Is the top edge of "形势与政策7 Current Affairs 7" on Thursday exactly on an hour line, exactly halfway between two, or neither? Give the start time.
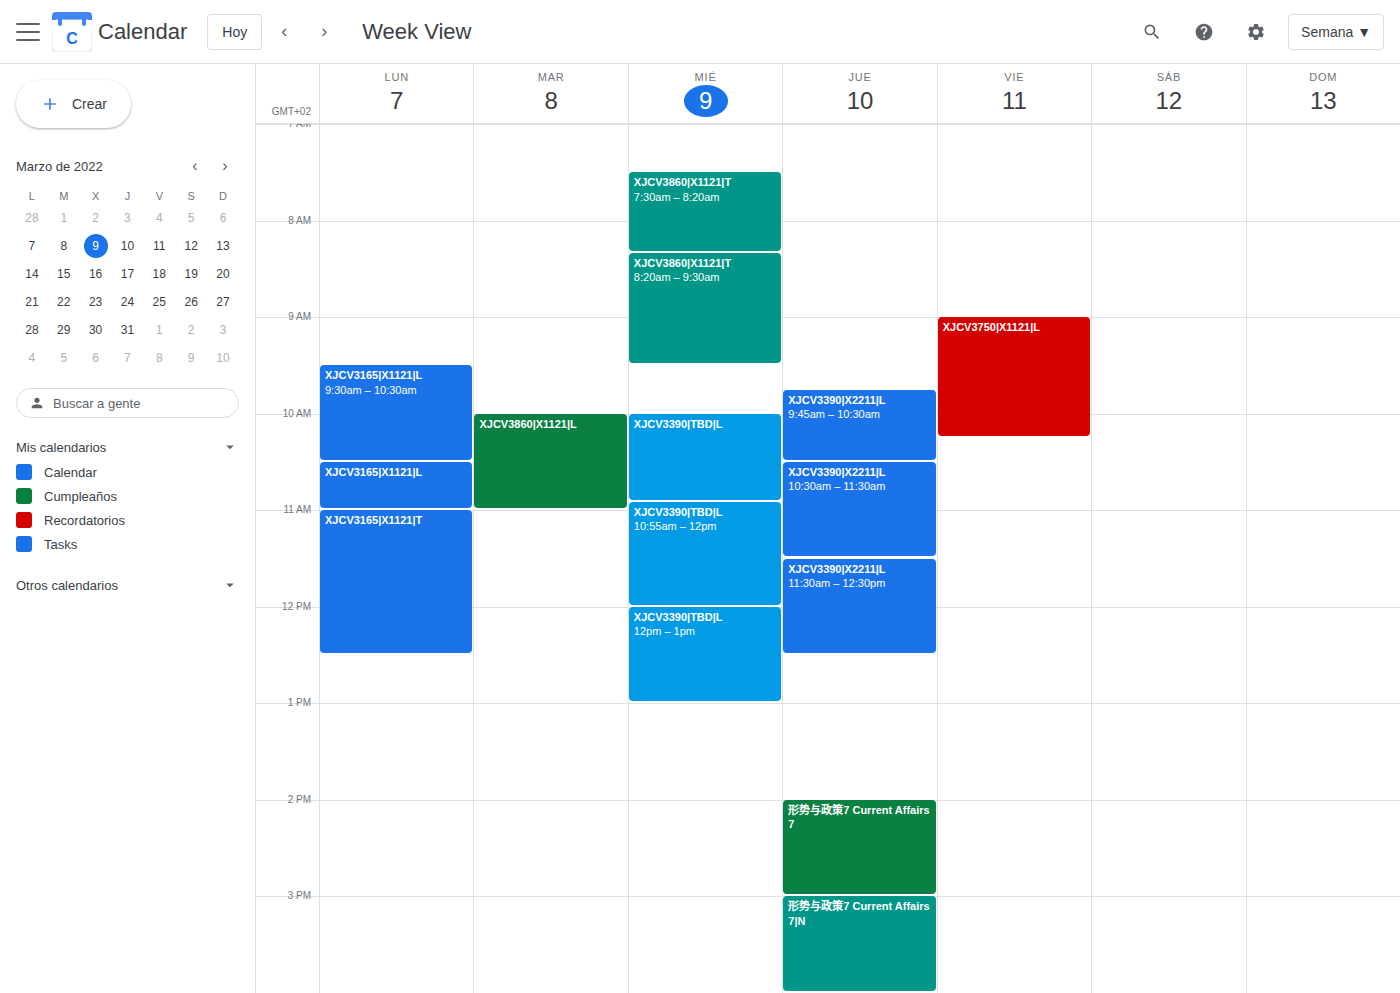
2:00 PM -- exactly on the 2 PM line.